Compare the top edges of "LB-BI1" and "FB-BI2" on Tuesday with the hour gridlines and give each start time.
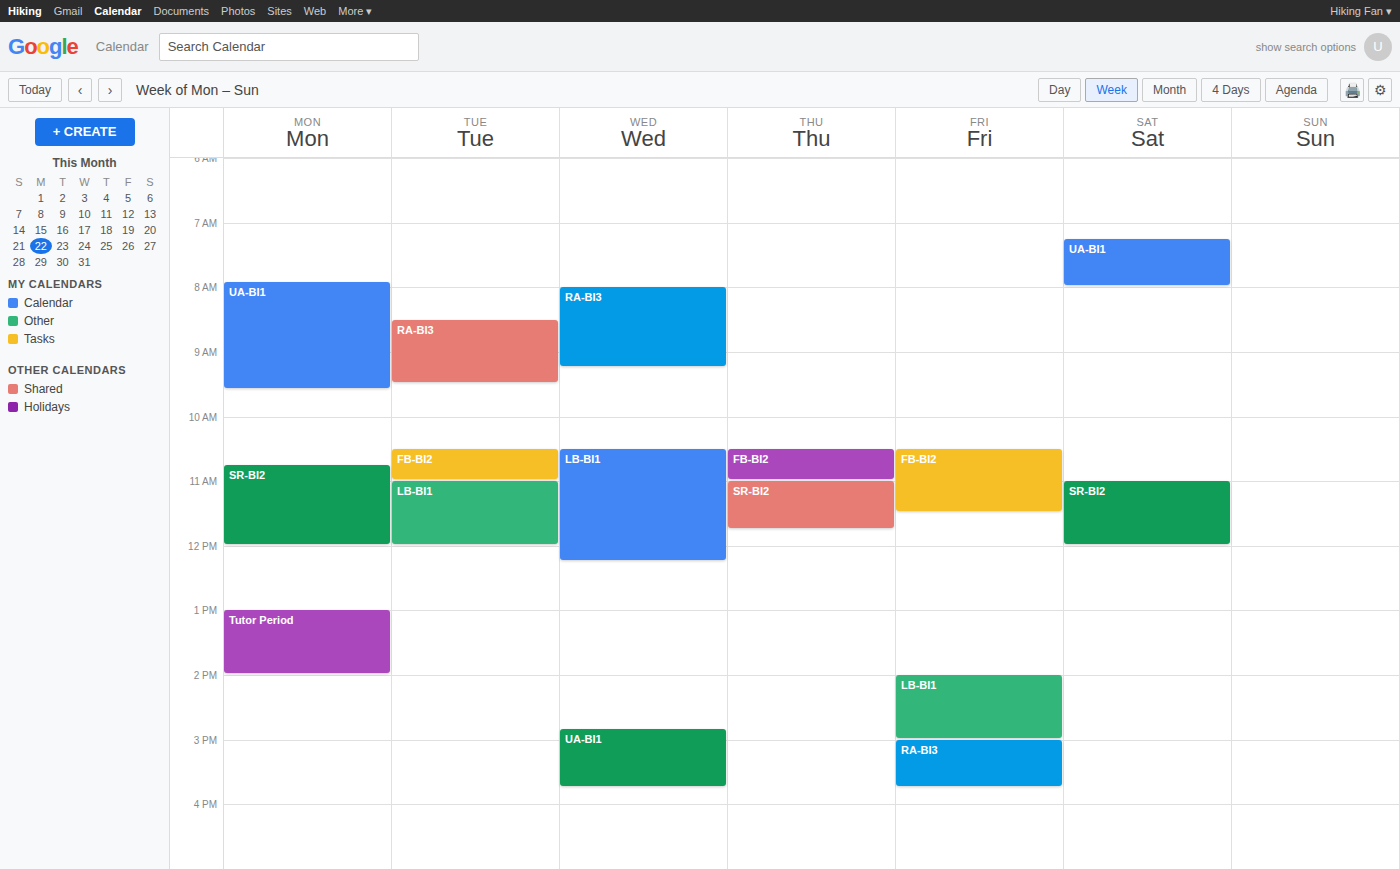
"LB-BI1": 11:00, exactly on the 11:00 line. "FB-BI2": 10:30, halfway between the 10:00 and 11:00 lines.